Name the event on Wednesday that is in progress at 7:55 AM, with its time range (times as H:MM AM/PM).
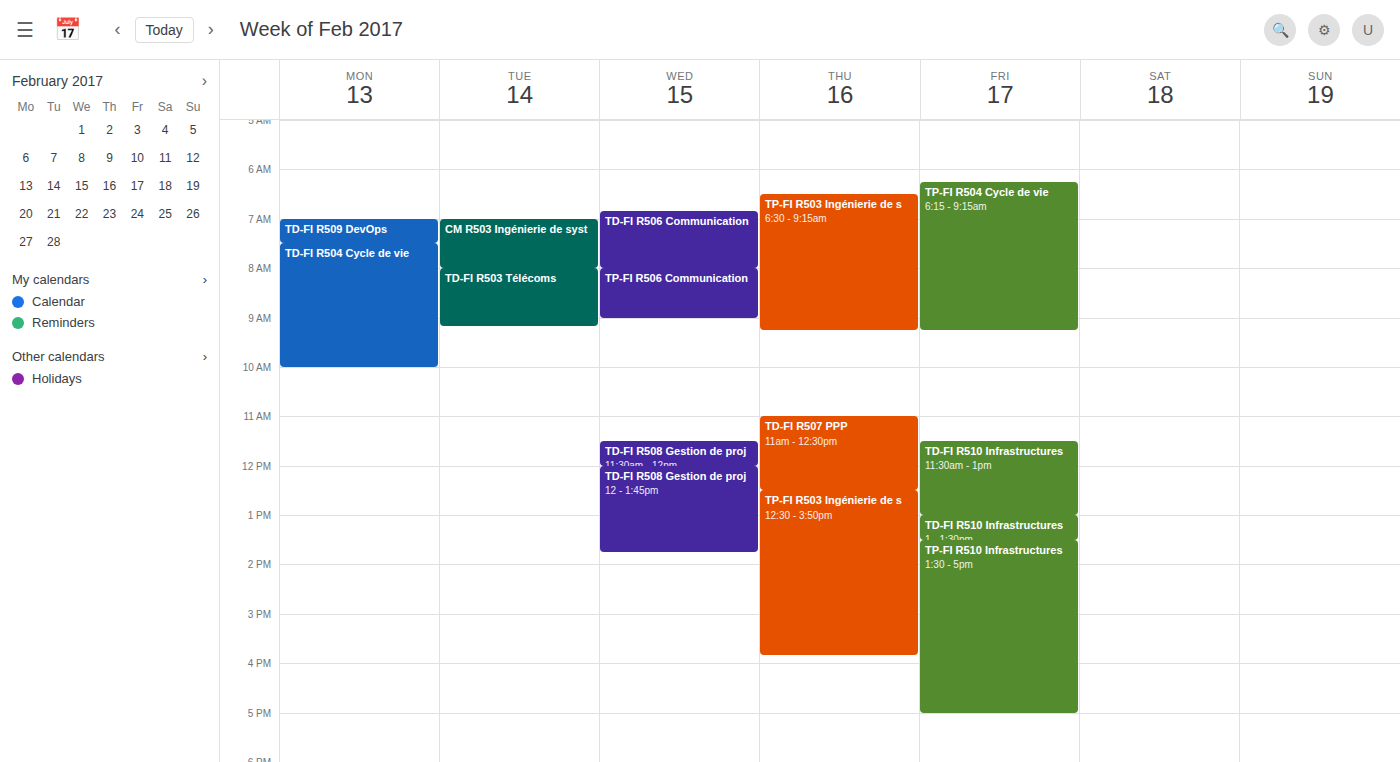
"TD-FI R506 Communication", 6:50 AM to 8:00 AM